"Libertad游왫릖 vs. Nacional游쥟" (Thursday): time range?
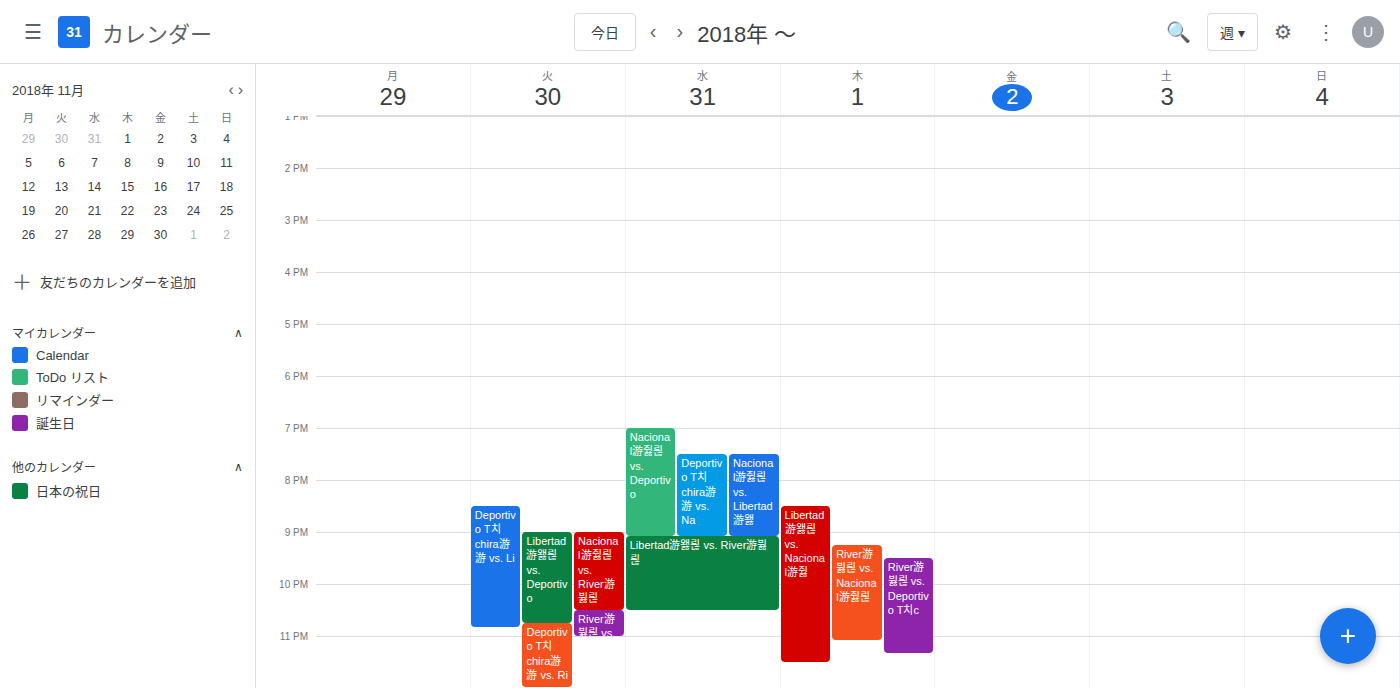
8:30 PM to 11:30 PM